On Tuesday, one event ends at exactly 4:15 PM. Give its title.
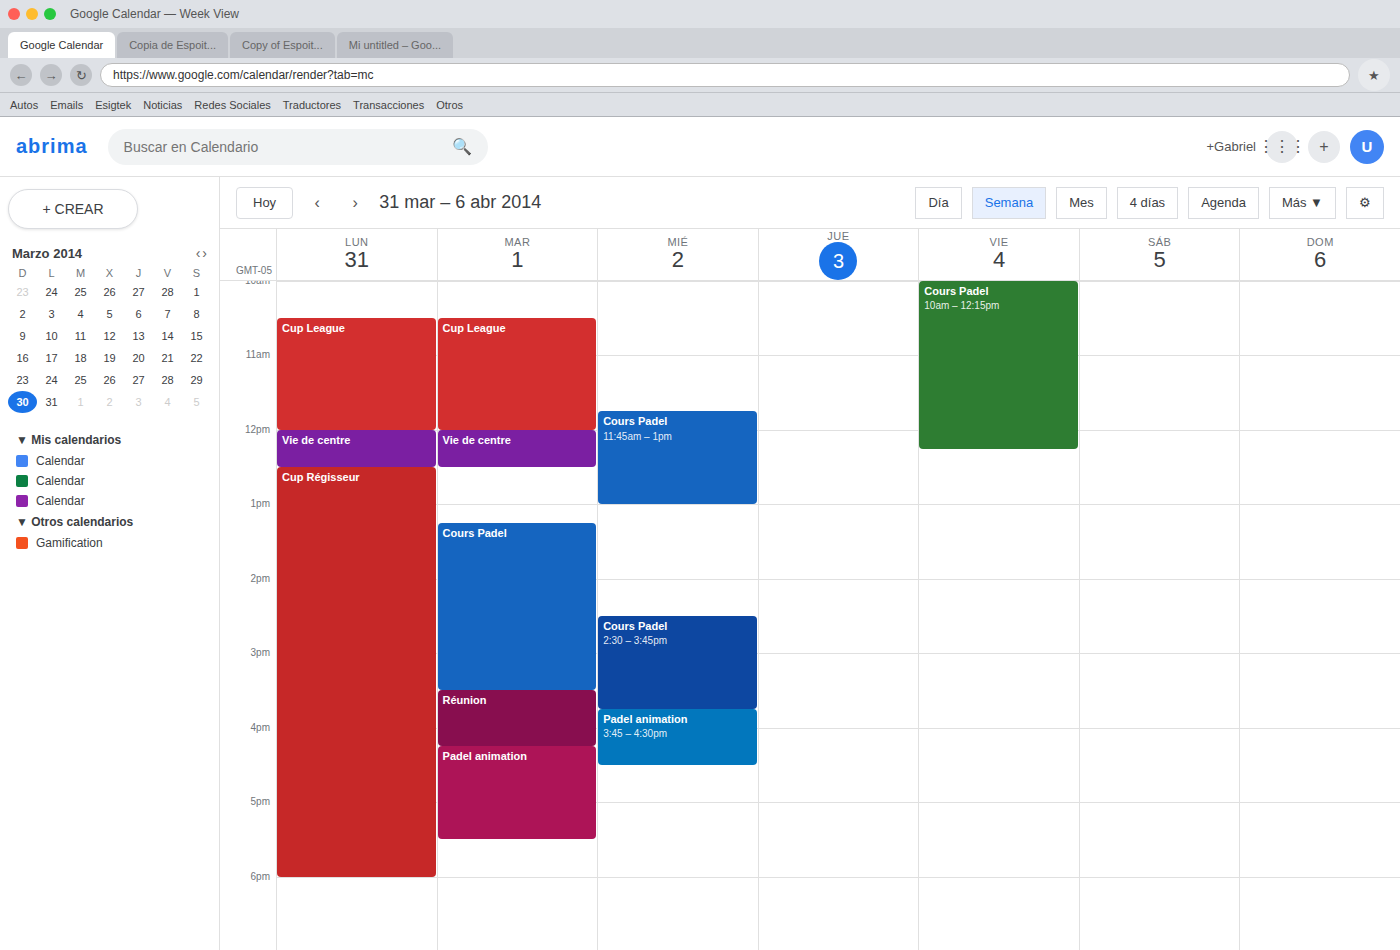
"Réunion"